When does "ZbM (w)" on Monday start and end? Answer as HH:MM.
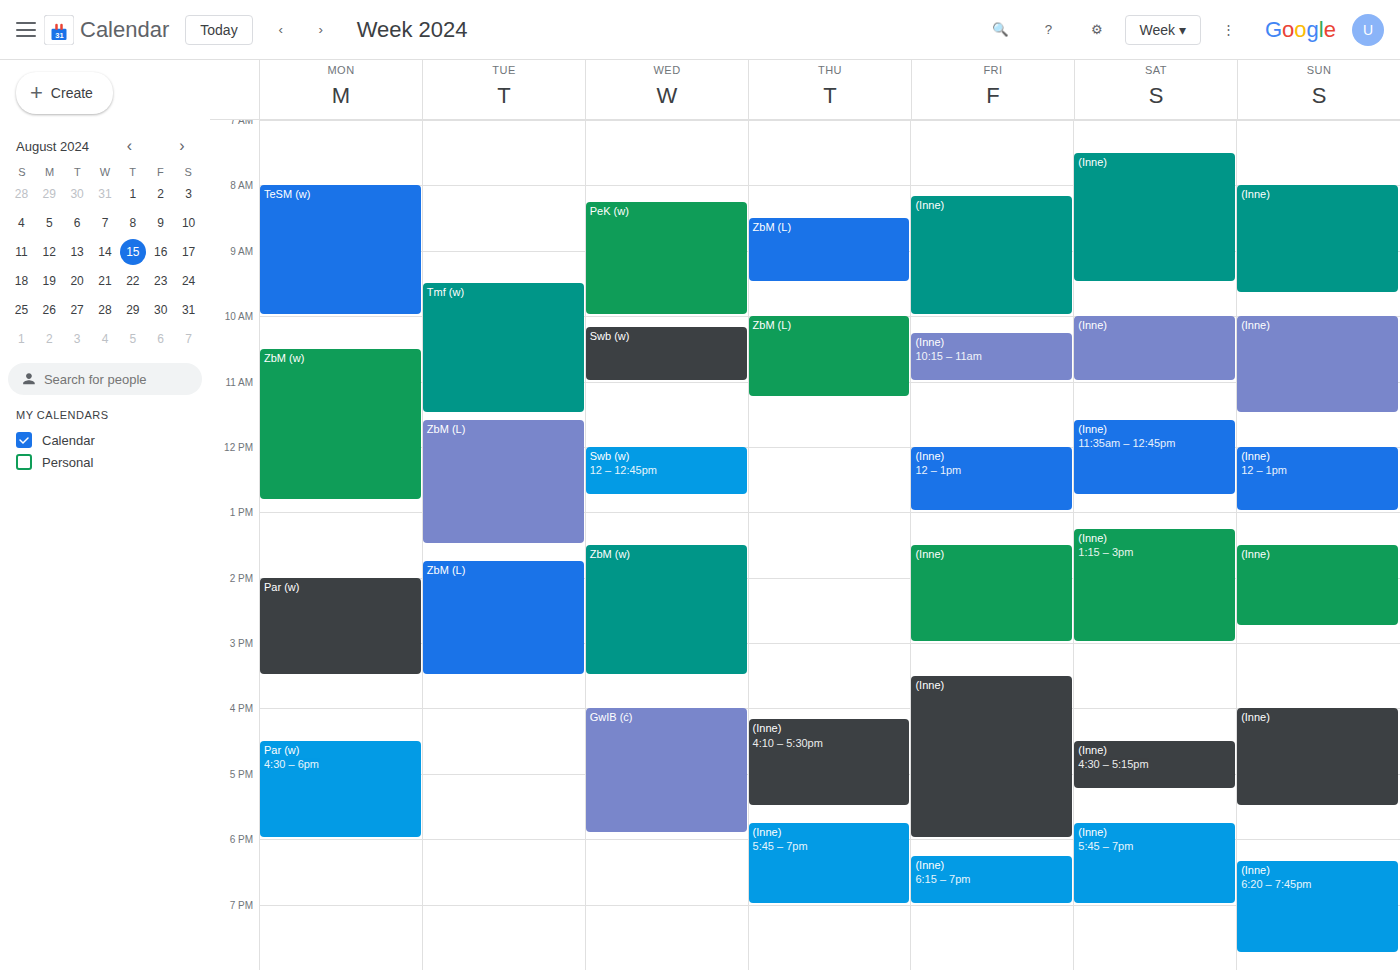
10:30 to 12:50